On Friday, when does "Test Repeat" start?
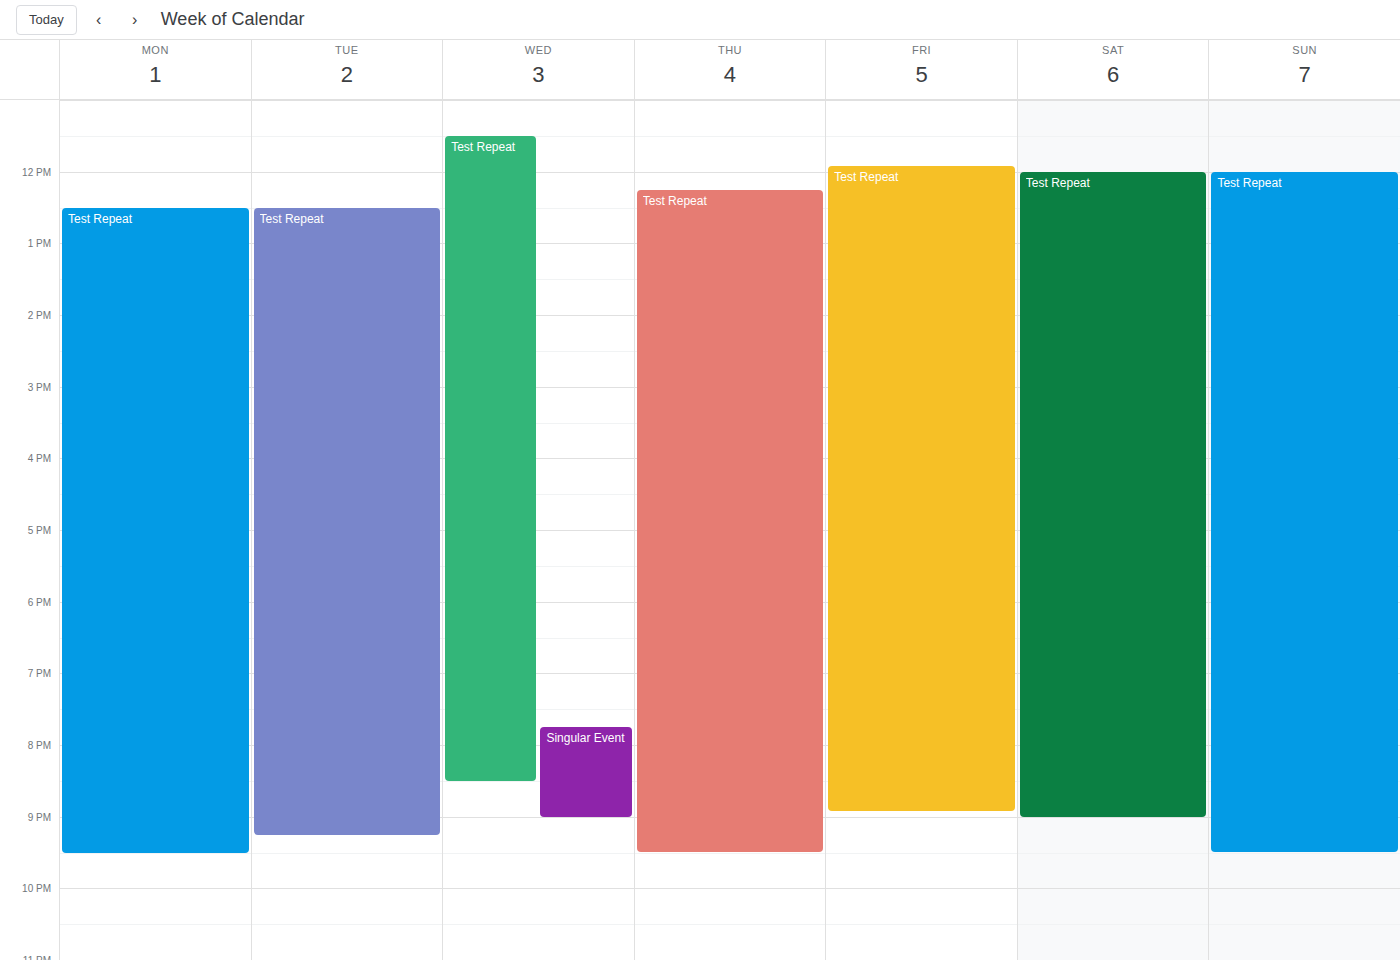
11:55 AM